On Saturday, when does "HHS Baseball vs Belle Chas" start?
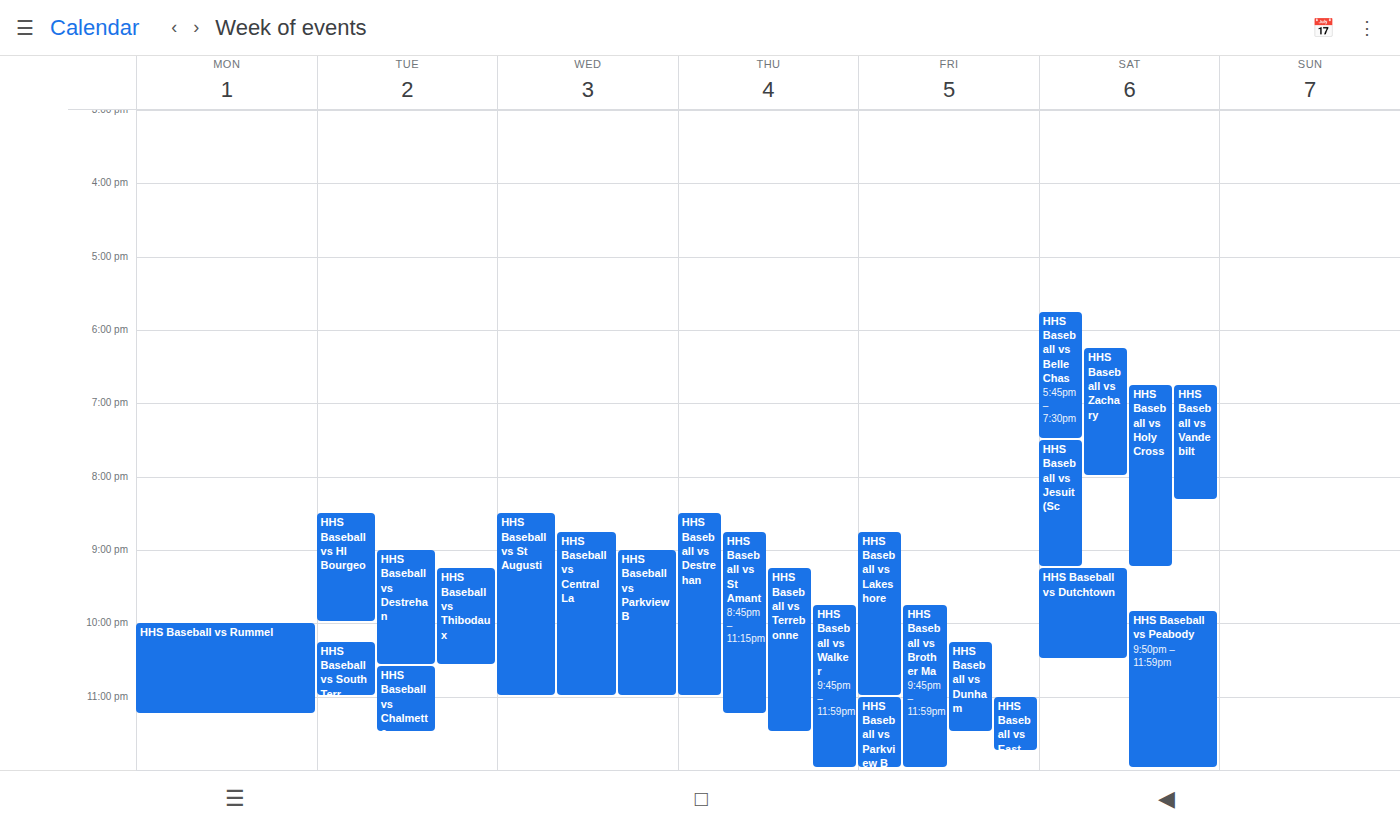
5:45 PM